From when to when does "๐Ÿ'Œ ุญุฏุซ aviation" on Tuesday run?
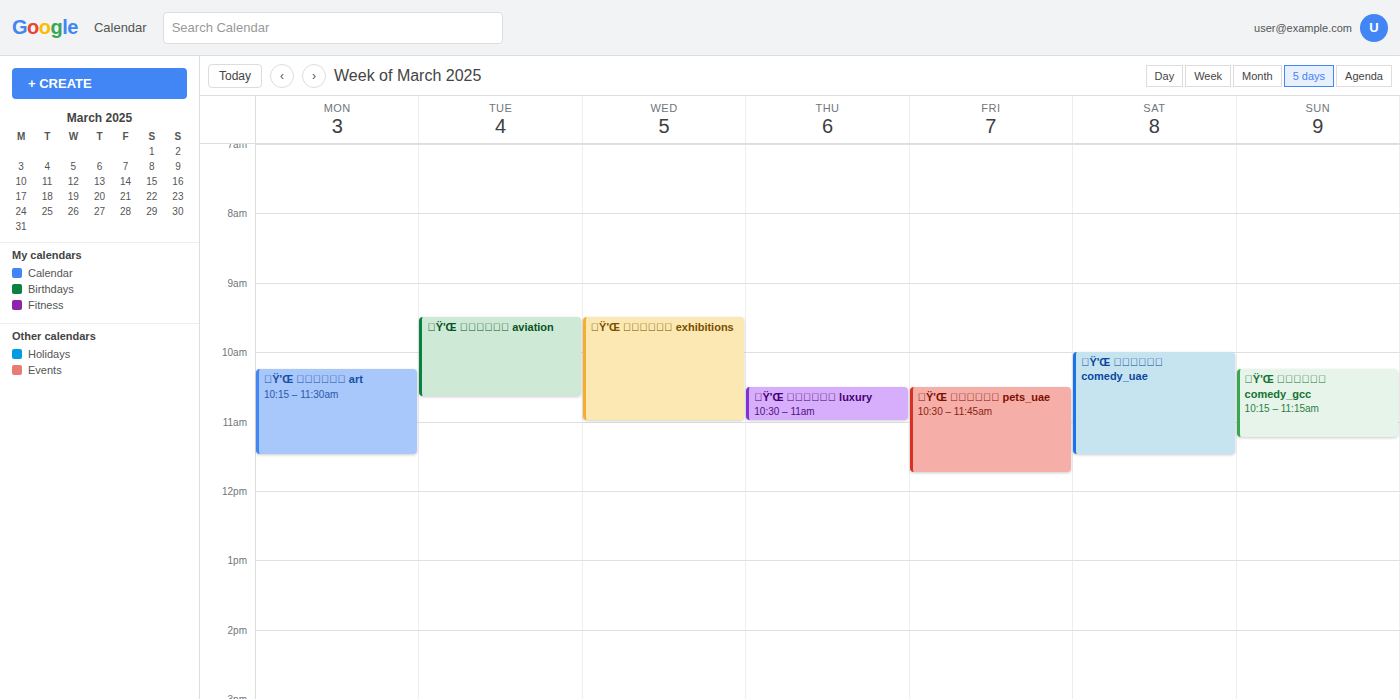
9:30 AM to 10:40 AM